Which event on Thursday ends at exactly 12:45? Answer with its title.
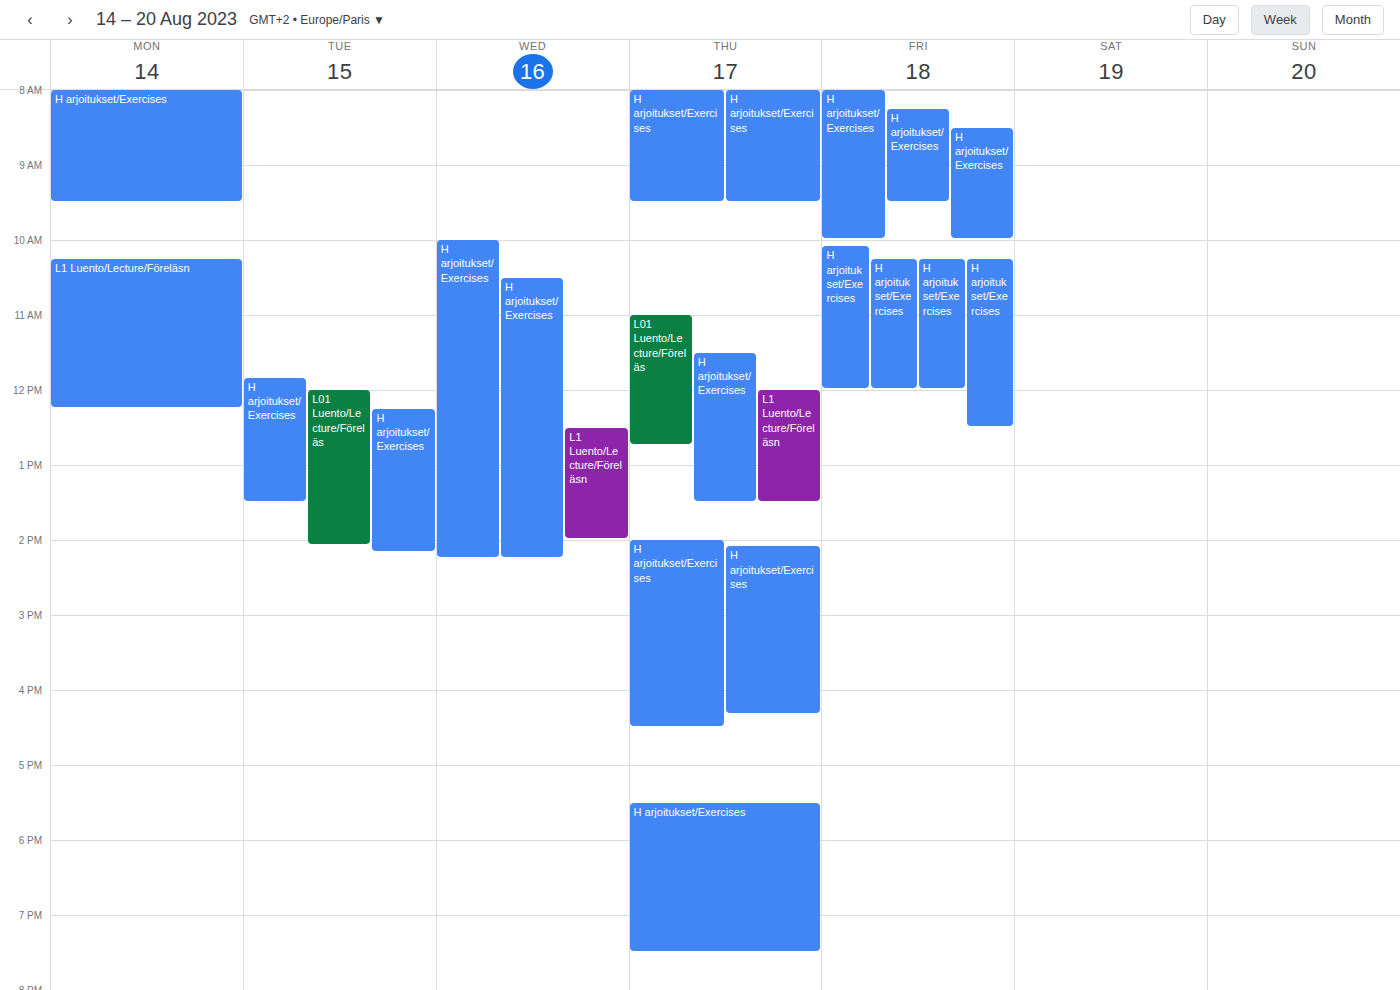
"L01 Luento/Lecture/Föreläs"